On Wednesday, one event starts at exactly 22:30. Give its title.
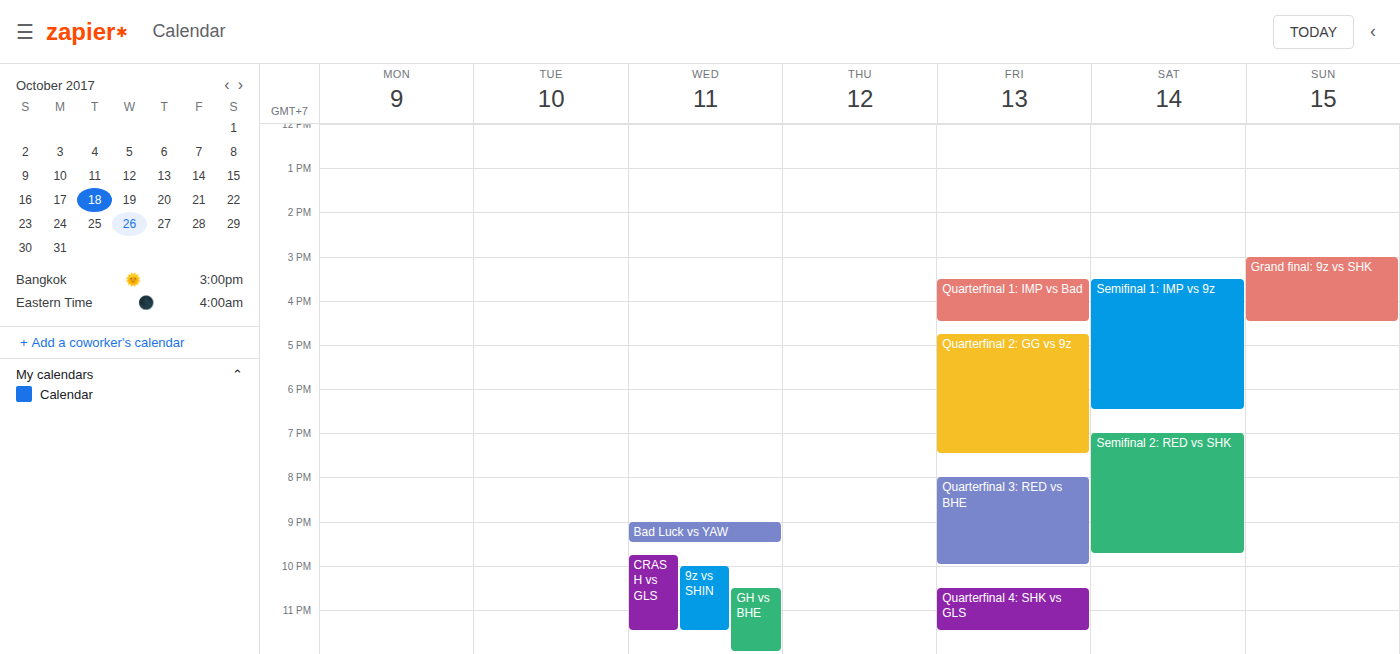
"GH vs BHE"